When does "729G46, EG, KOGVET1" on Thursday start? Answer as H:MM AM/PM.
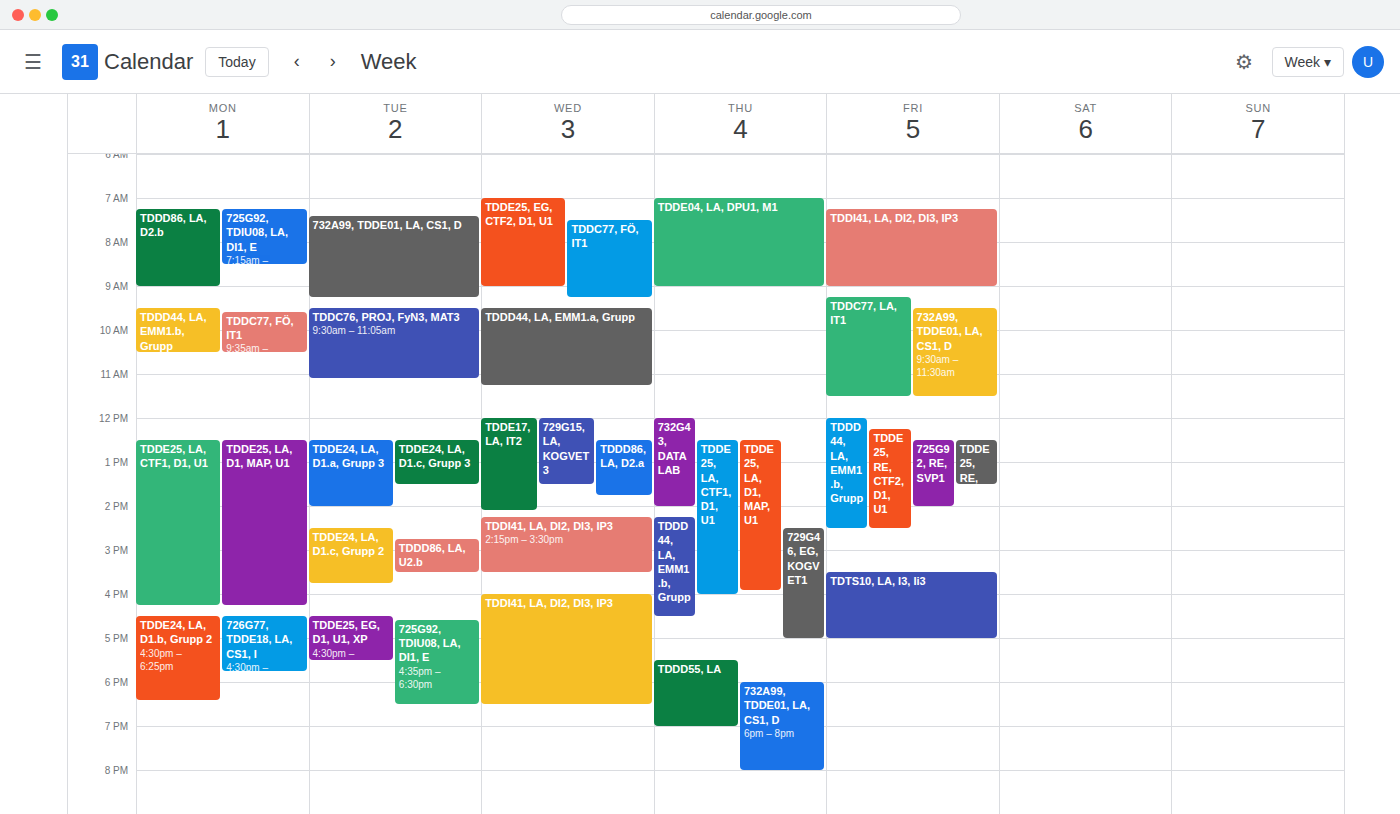
2:30 PM